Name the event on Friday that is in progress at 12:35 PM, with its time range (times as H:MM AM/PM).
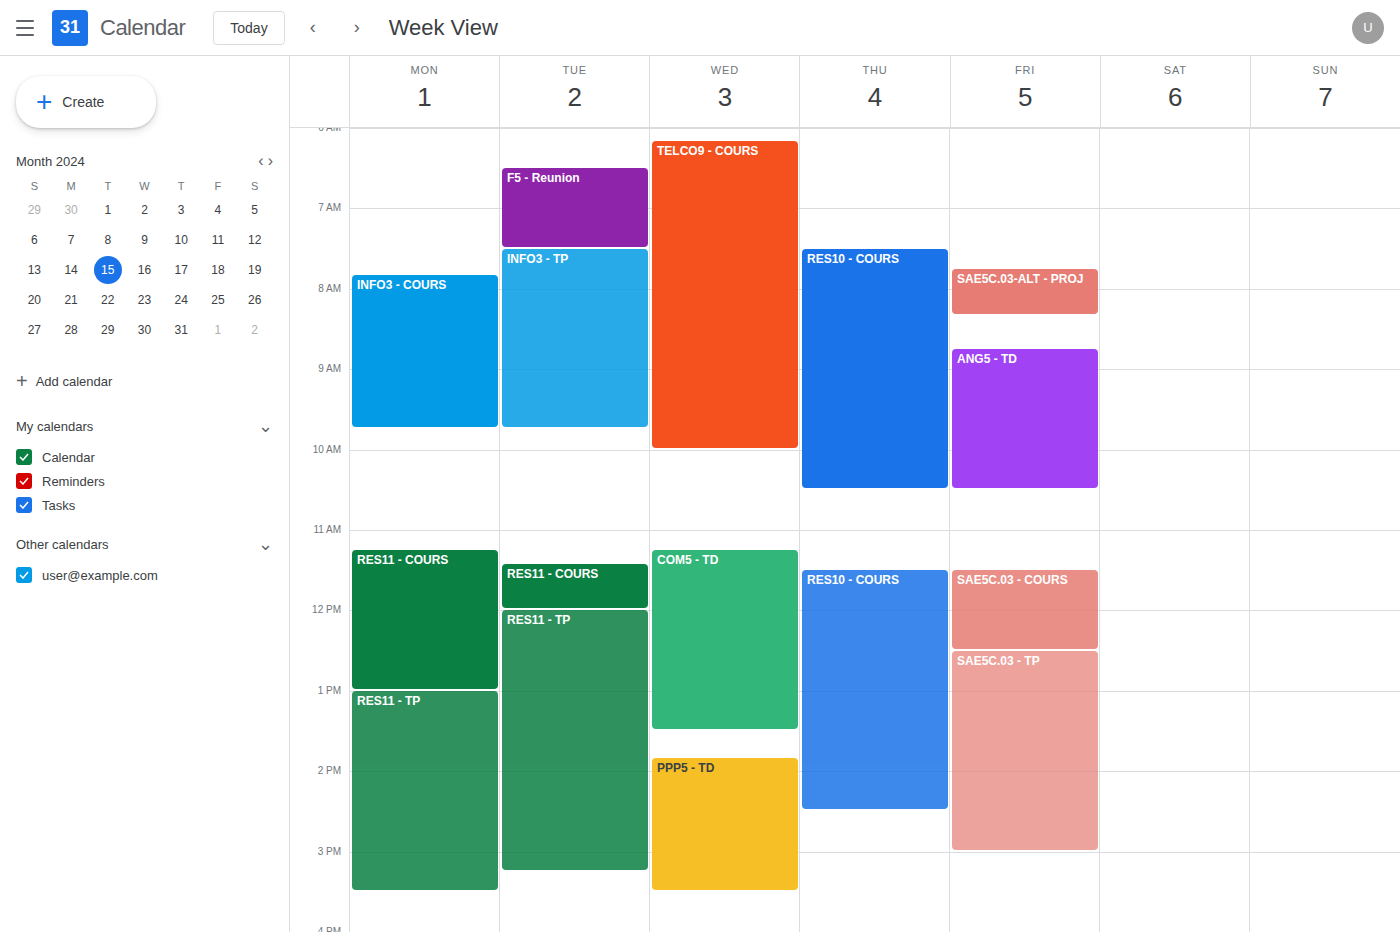
"SAE5C.03 - TP", 12:30 PM to 3:00 PM